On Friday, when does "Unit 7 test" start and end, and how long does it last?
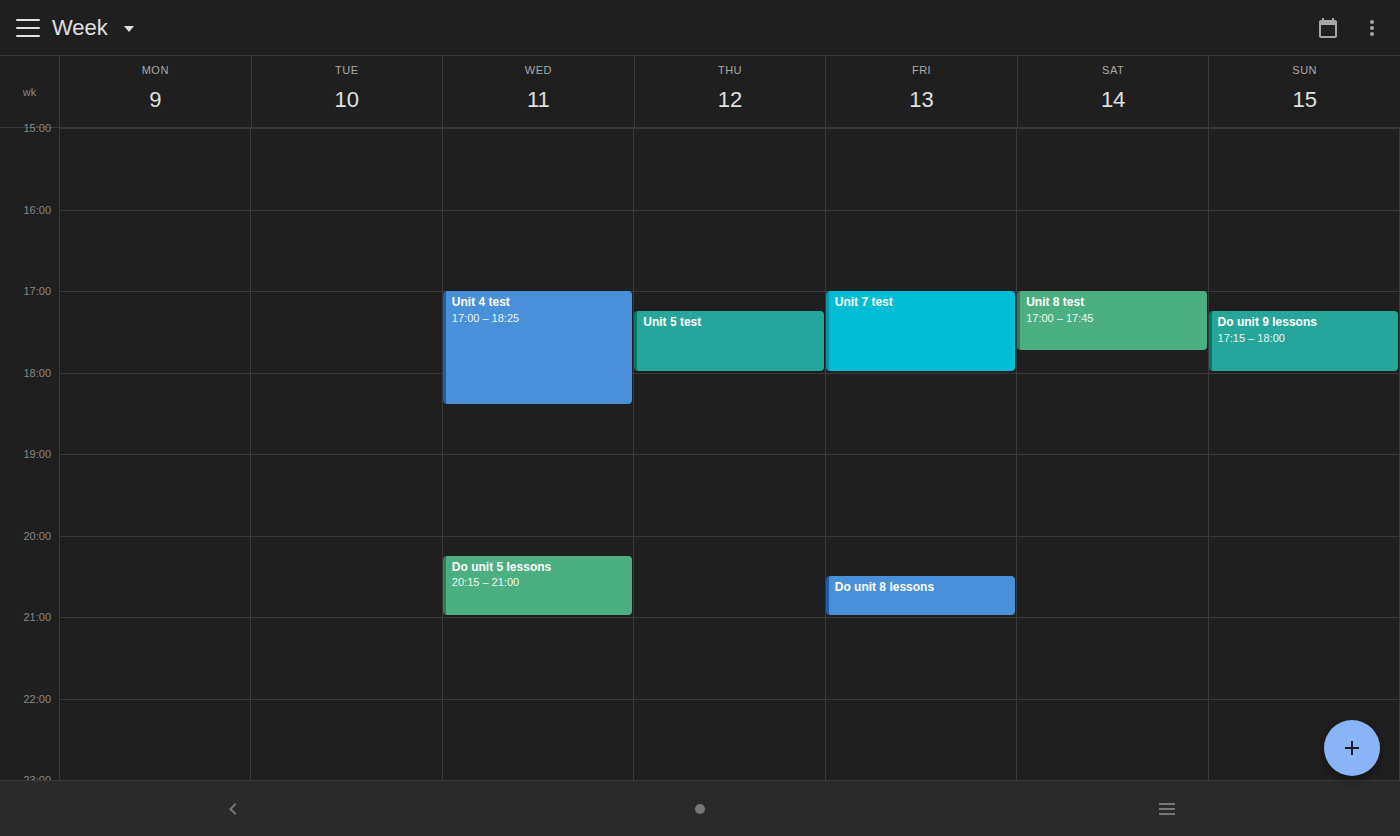
5:00 PM to 6:00 PM, 1 hour